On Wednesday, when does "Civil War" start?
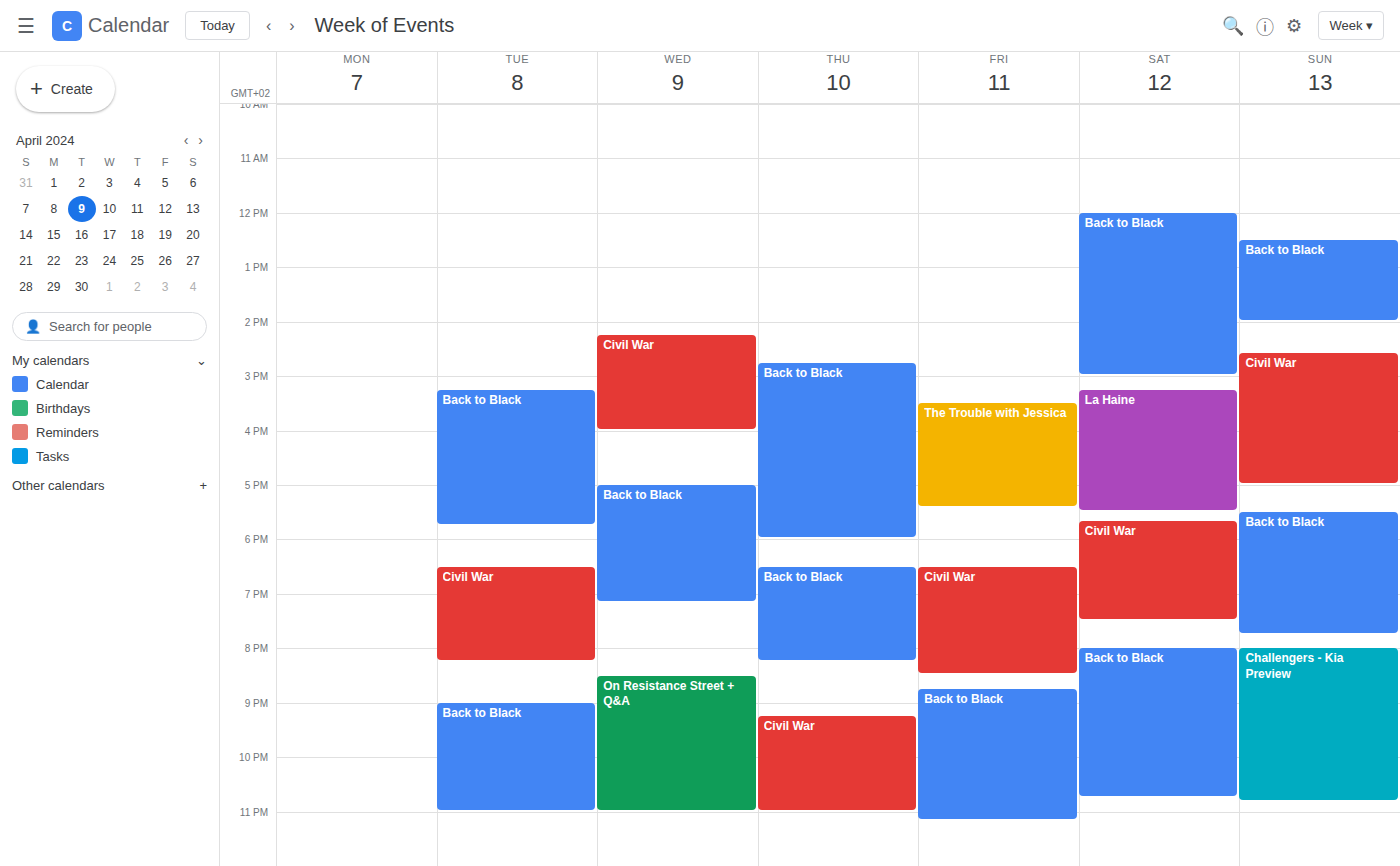
2:15 PM